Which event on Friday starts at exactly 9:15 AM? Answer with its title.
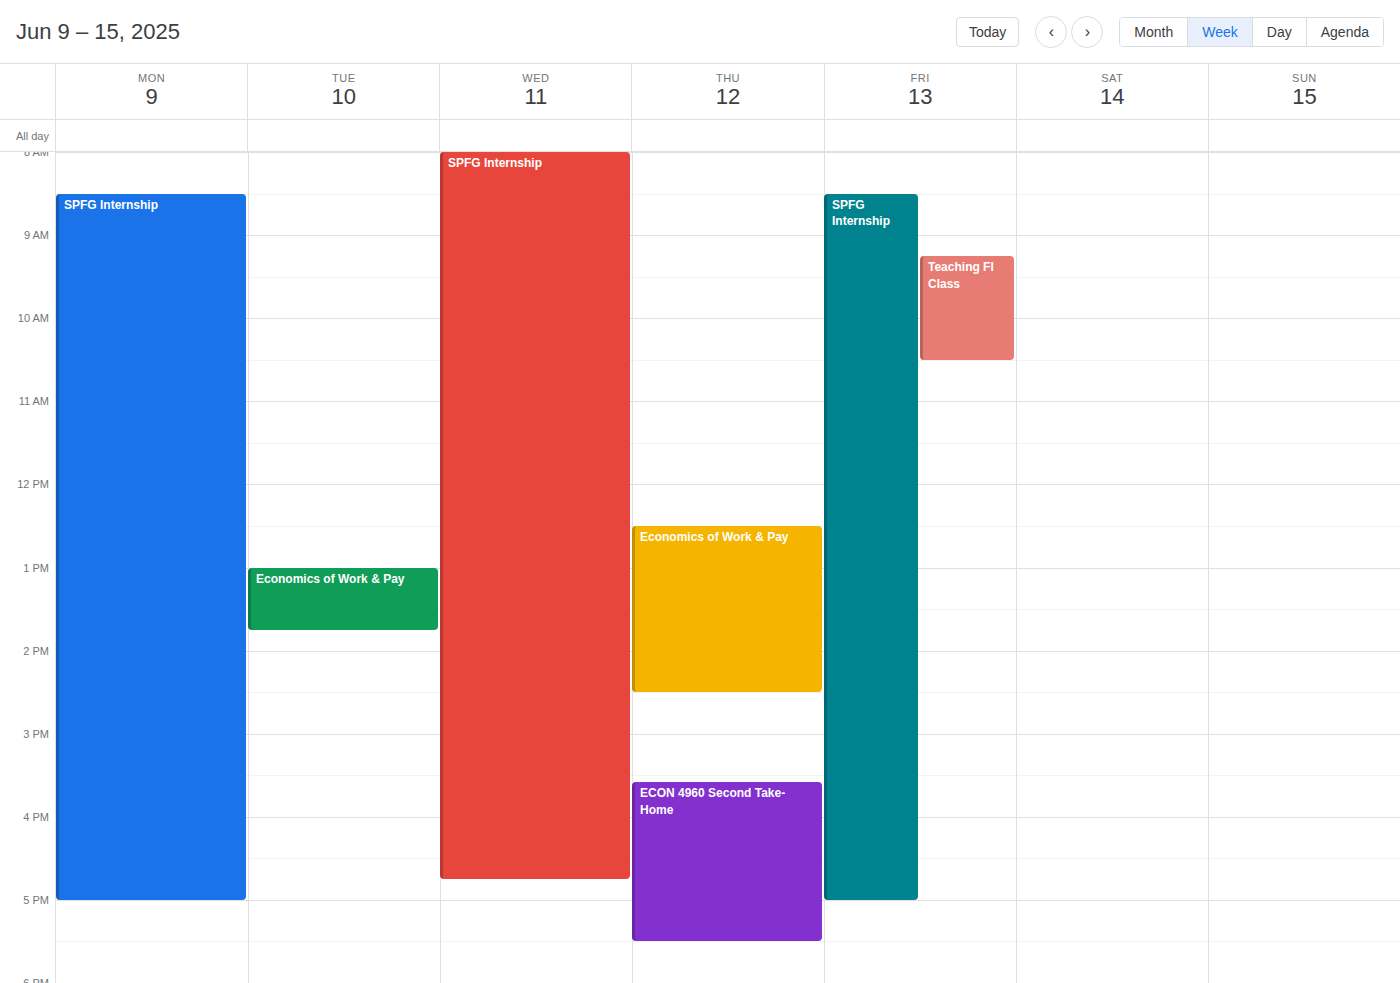
"Teaching FI Class"